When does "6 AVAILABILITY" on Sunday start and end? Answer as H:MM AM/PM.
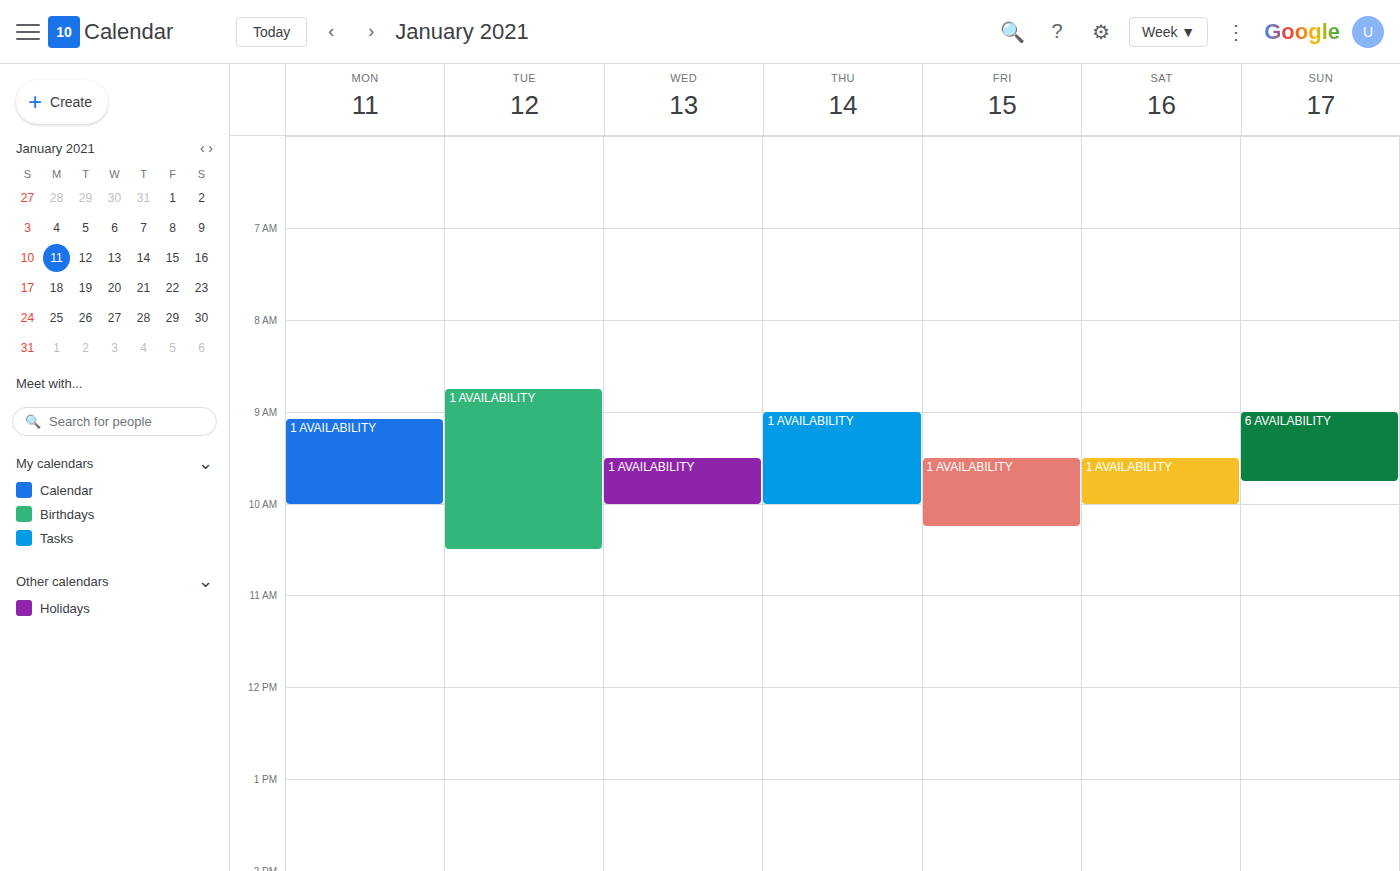
9:00 AM to 9:45 AM